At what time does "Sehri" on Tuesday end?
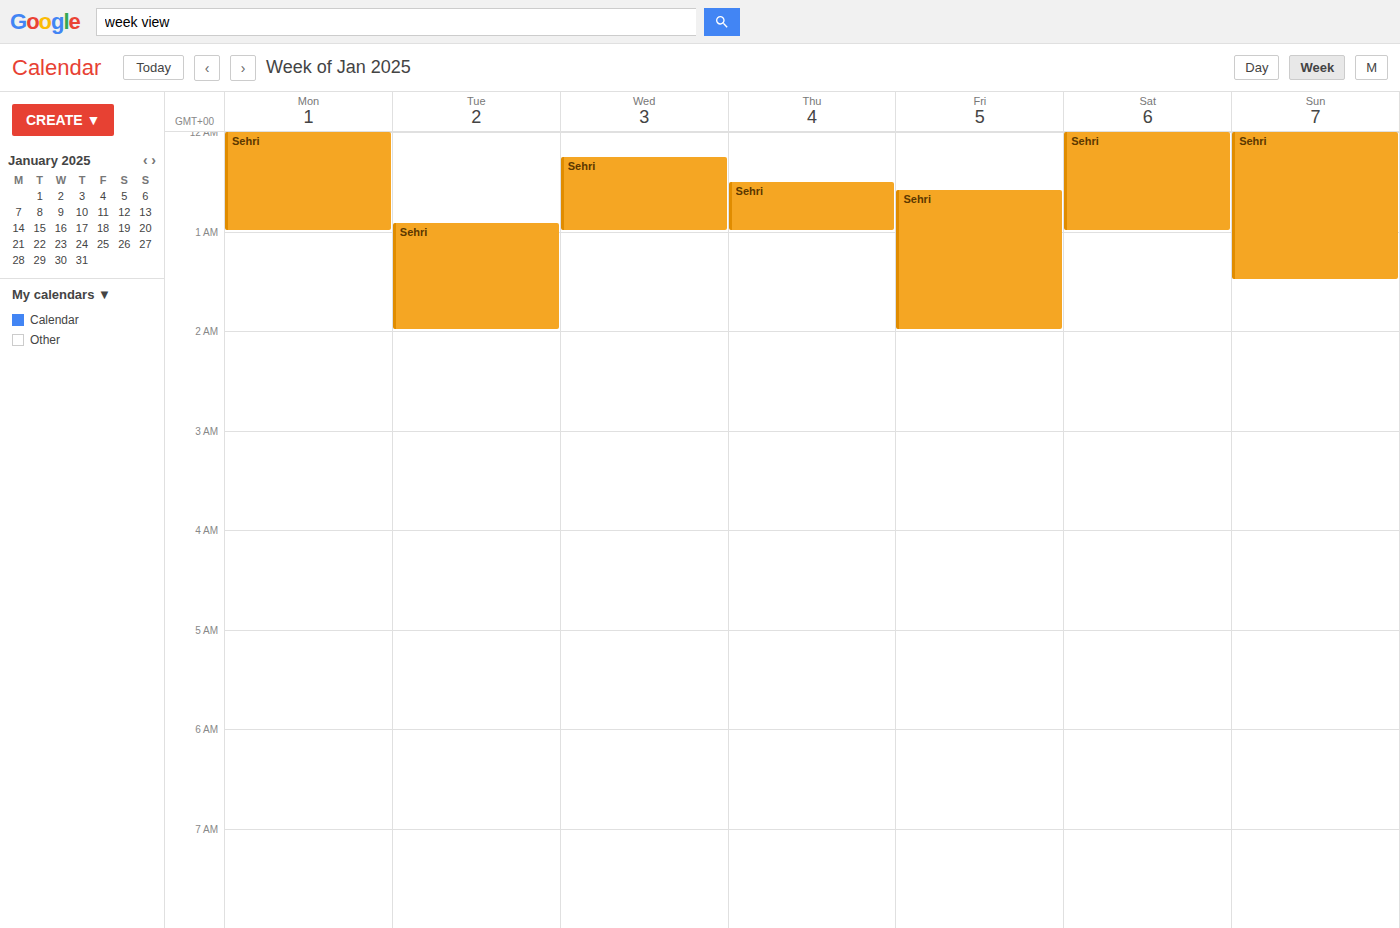
2:00 AM